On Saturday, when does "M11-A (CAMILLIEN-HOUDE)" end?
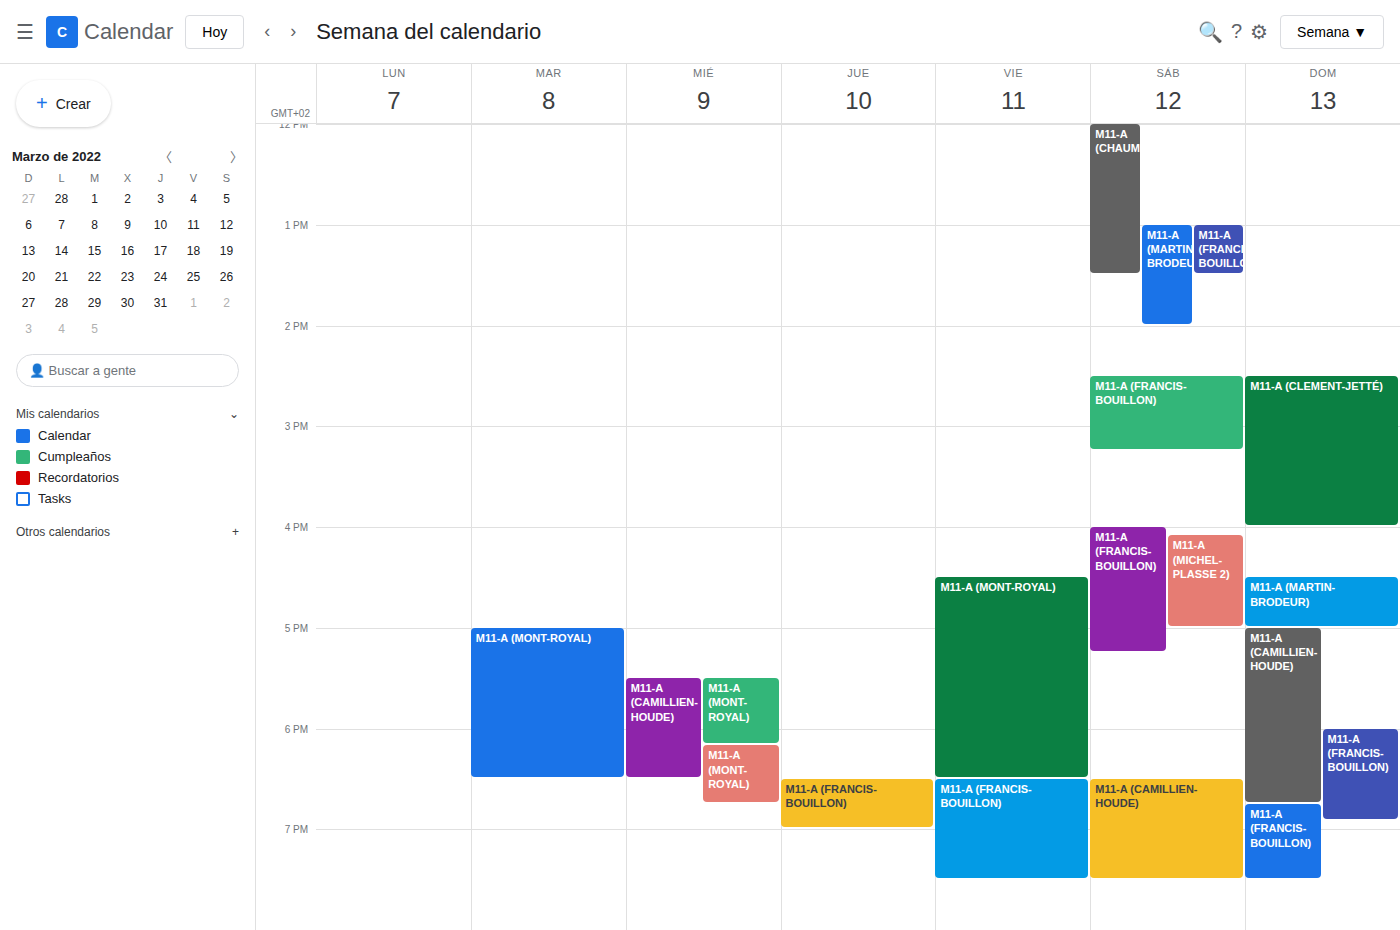
7:30 PM